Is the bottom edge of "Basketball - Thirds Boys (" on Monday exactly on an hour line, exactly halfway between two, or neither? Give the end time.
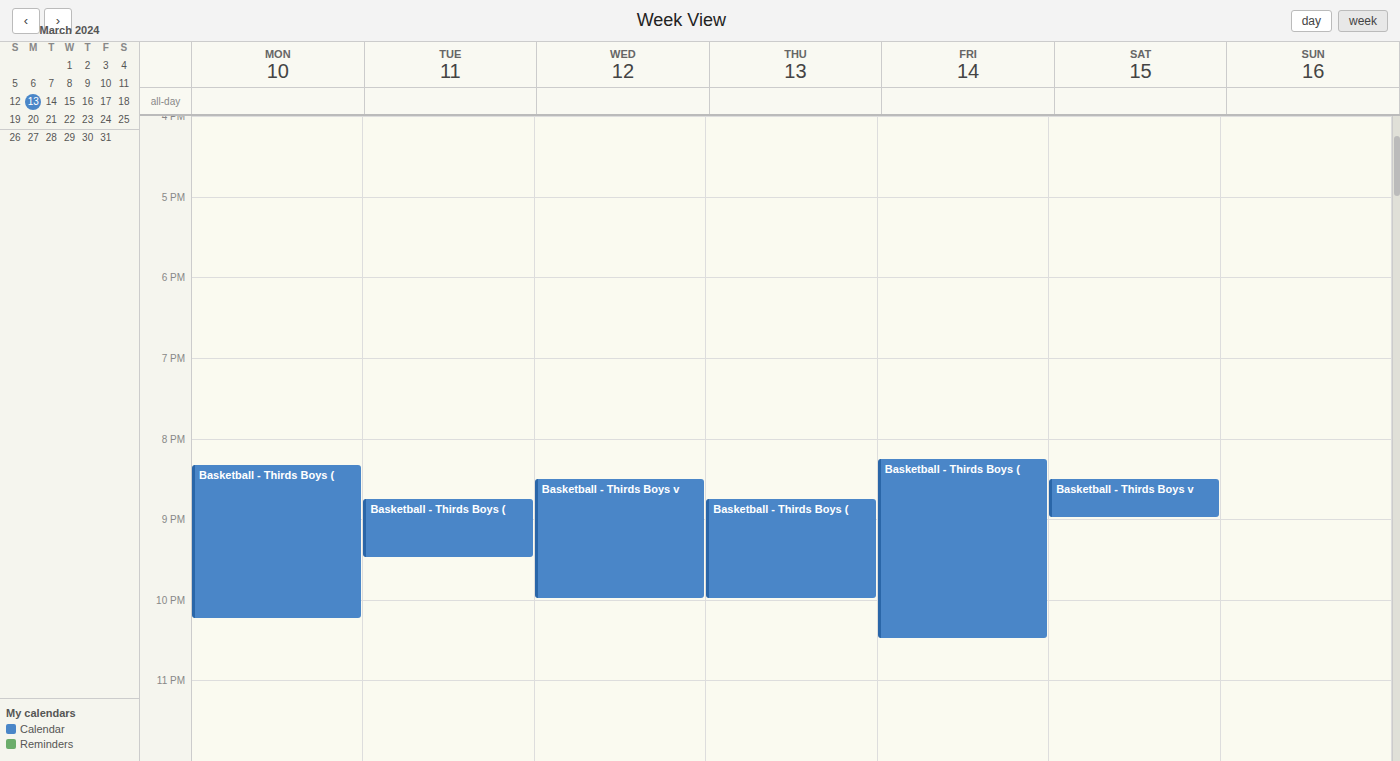
10:15 PM -- neither: a quarter of the way from the 10 PM line to the 11 PM line.